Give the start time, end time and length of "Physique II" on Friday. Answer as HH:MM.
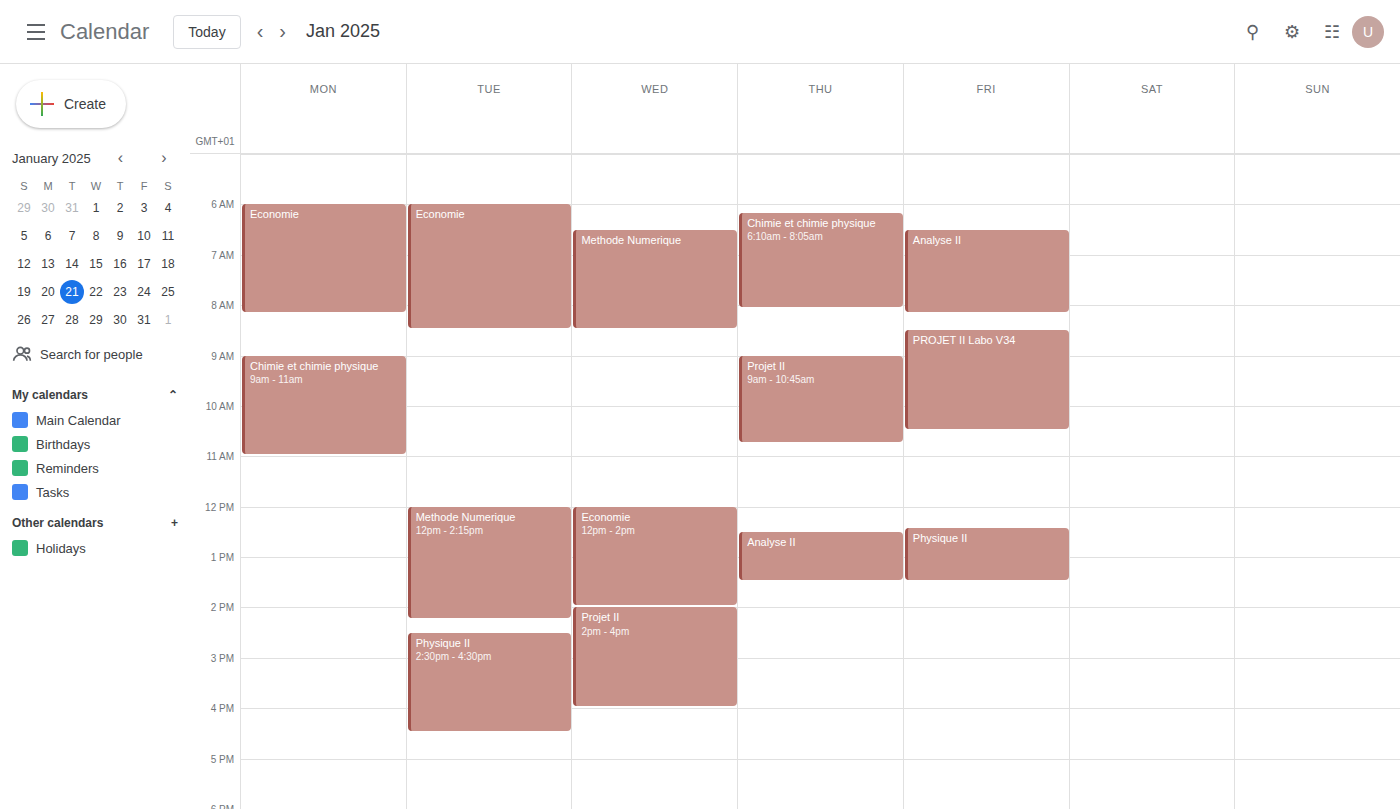
12:25 to 13:30, 1 hour 5 minutes